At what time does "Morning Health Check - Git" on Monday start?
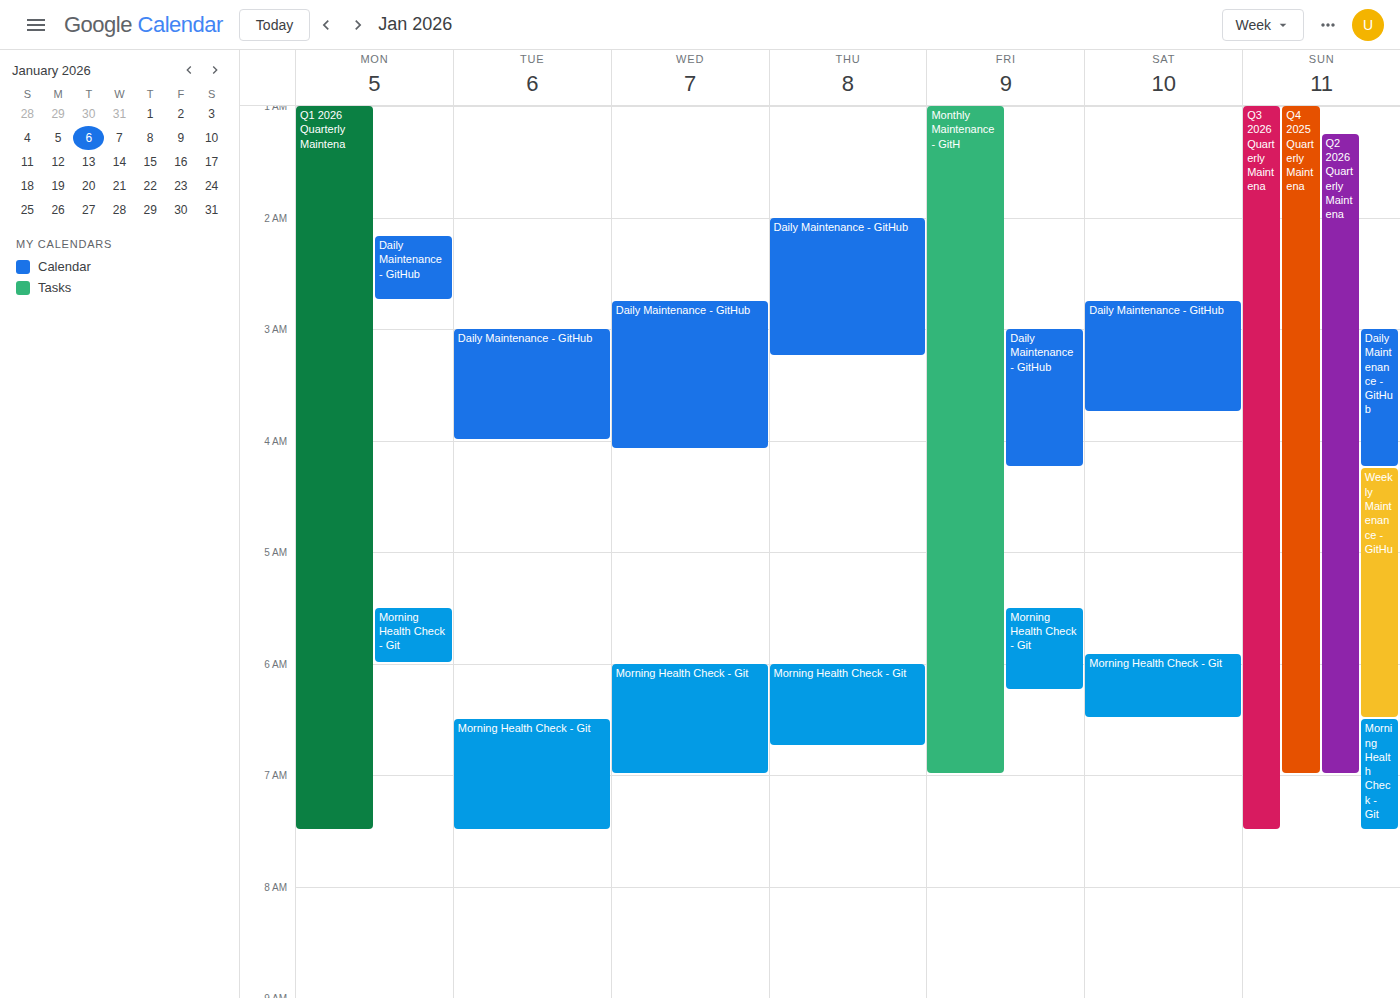
5:30 AM